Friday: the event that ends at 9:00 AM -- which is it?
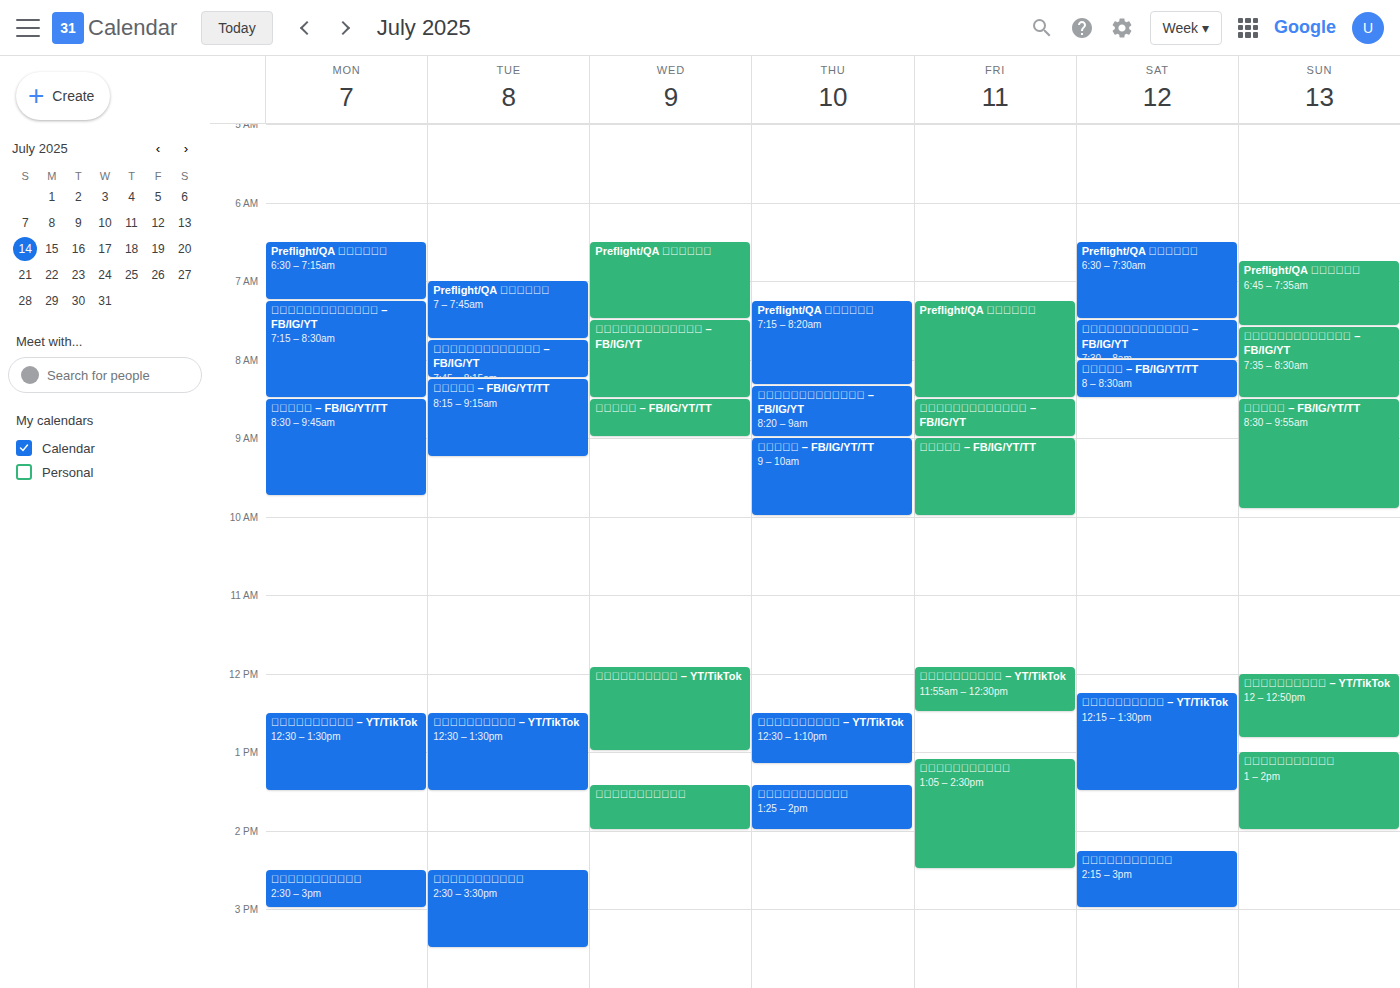
"ทักทายยามเช้า – FB/IG/YT"